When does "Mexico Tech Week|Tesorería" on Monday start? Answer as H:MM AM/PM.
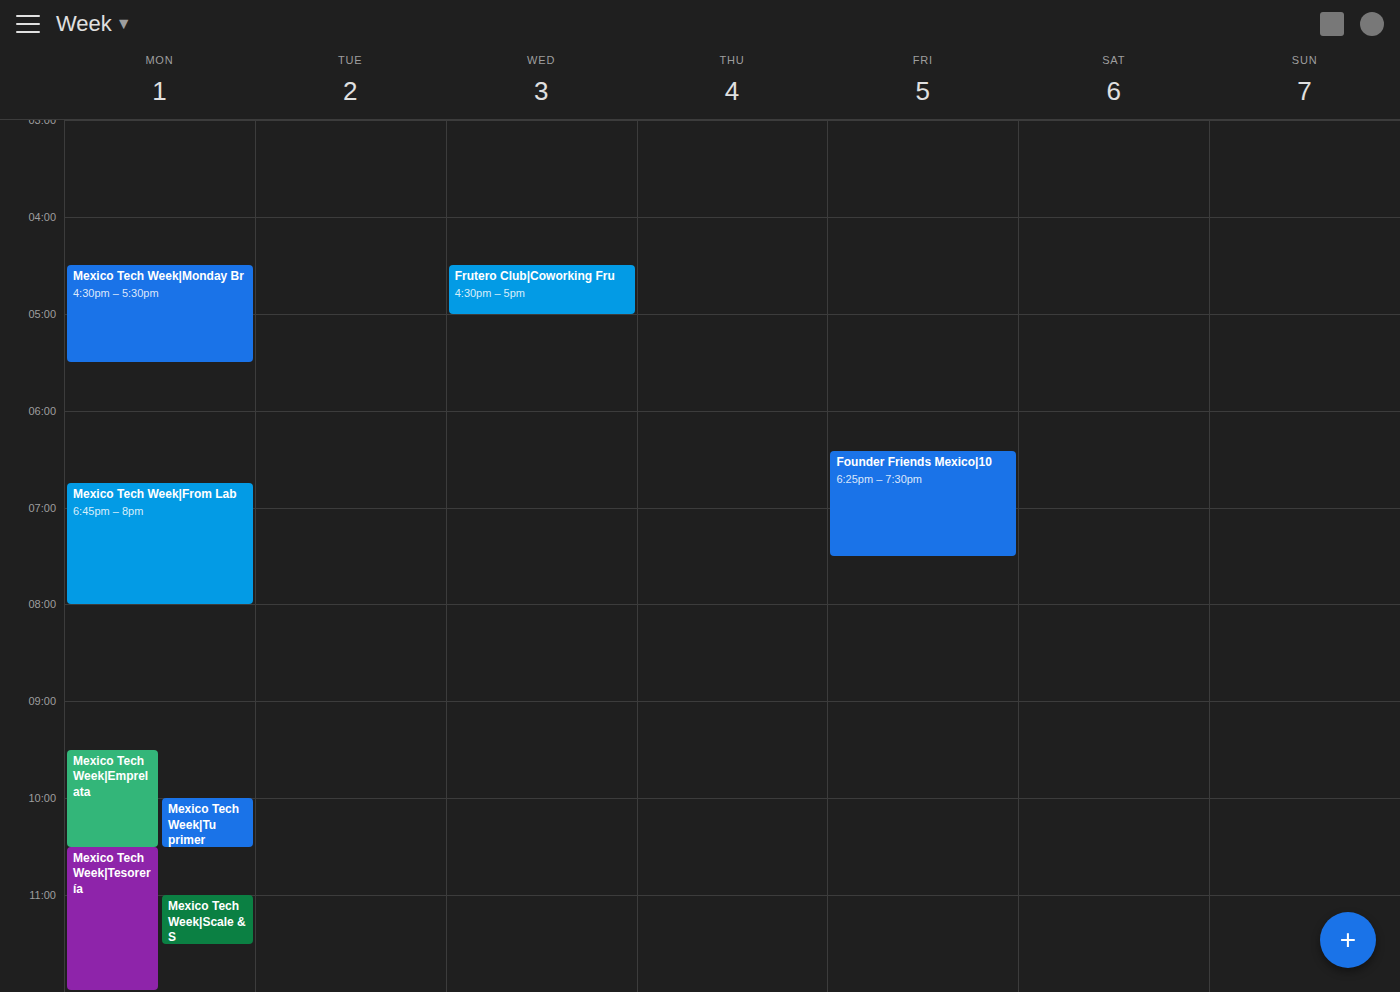
10:30 PM